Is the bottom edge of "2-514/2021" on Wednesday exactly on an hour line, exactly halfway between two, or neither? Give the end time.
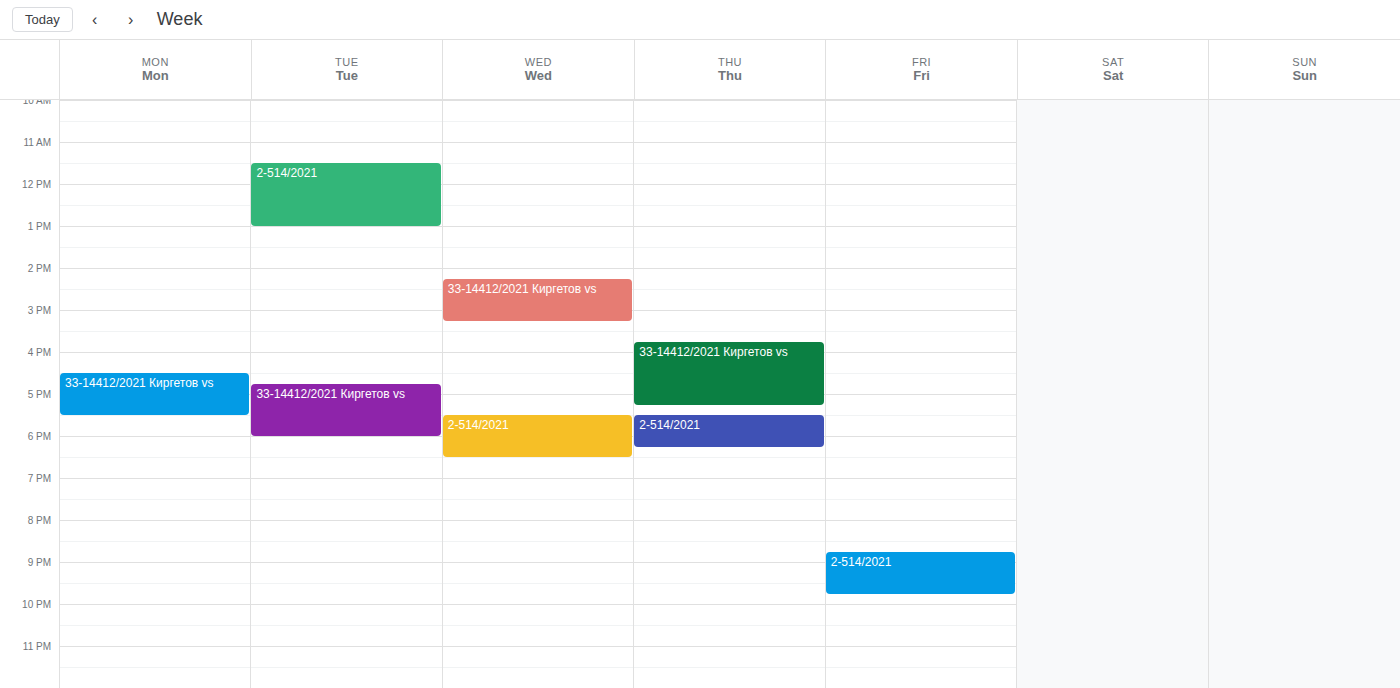
6:30 PM -- halfway between the 6 PM and 7 PM lines.